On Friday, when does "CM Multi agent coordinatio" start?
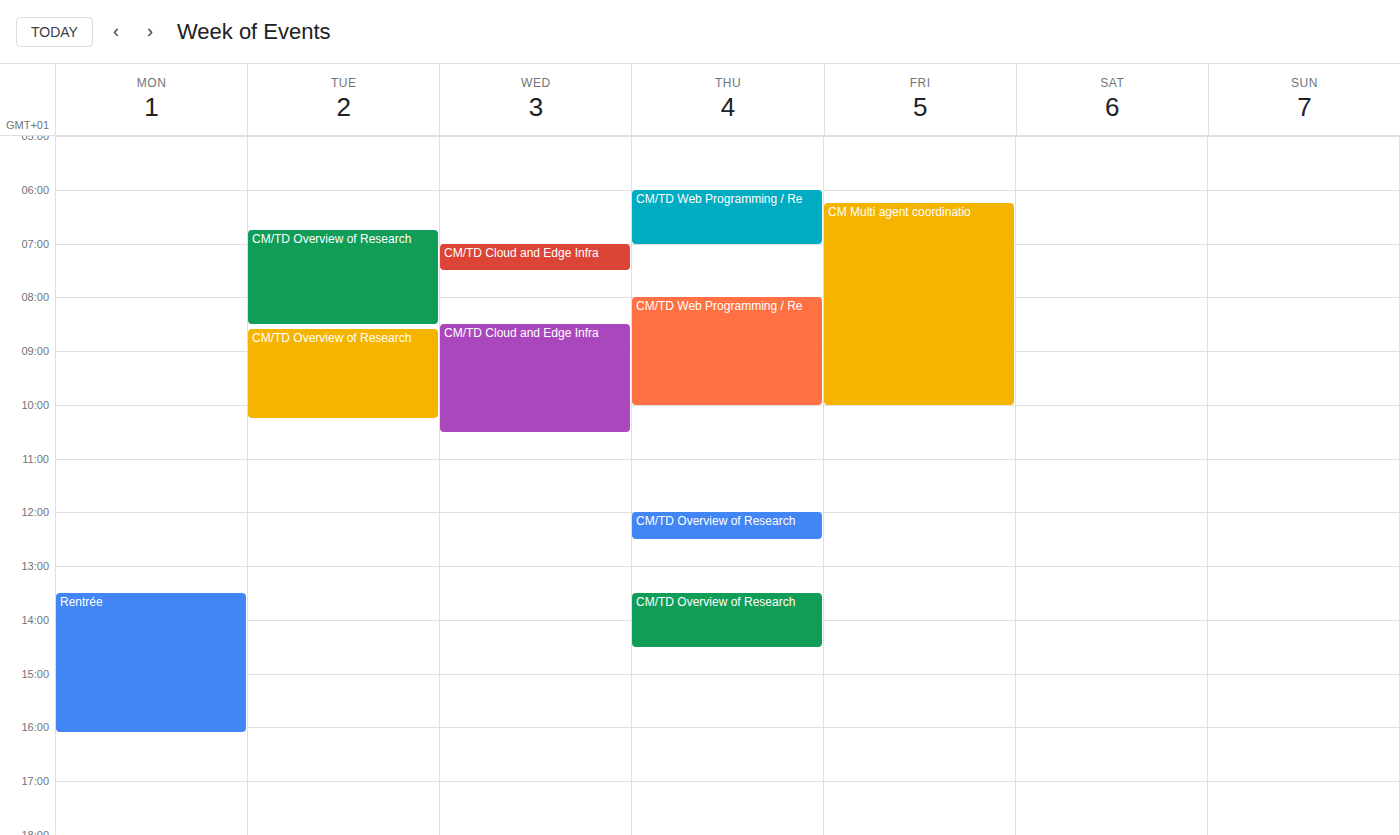
6:15 AM